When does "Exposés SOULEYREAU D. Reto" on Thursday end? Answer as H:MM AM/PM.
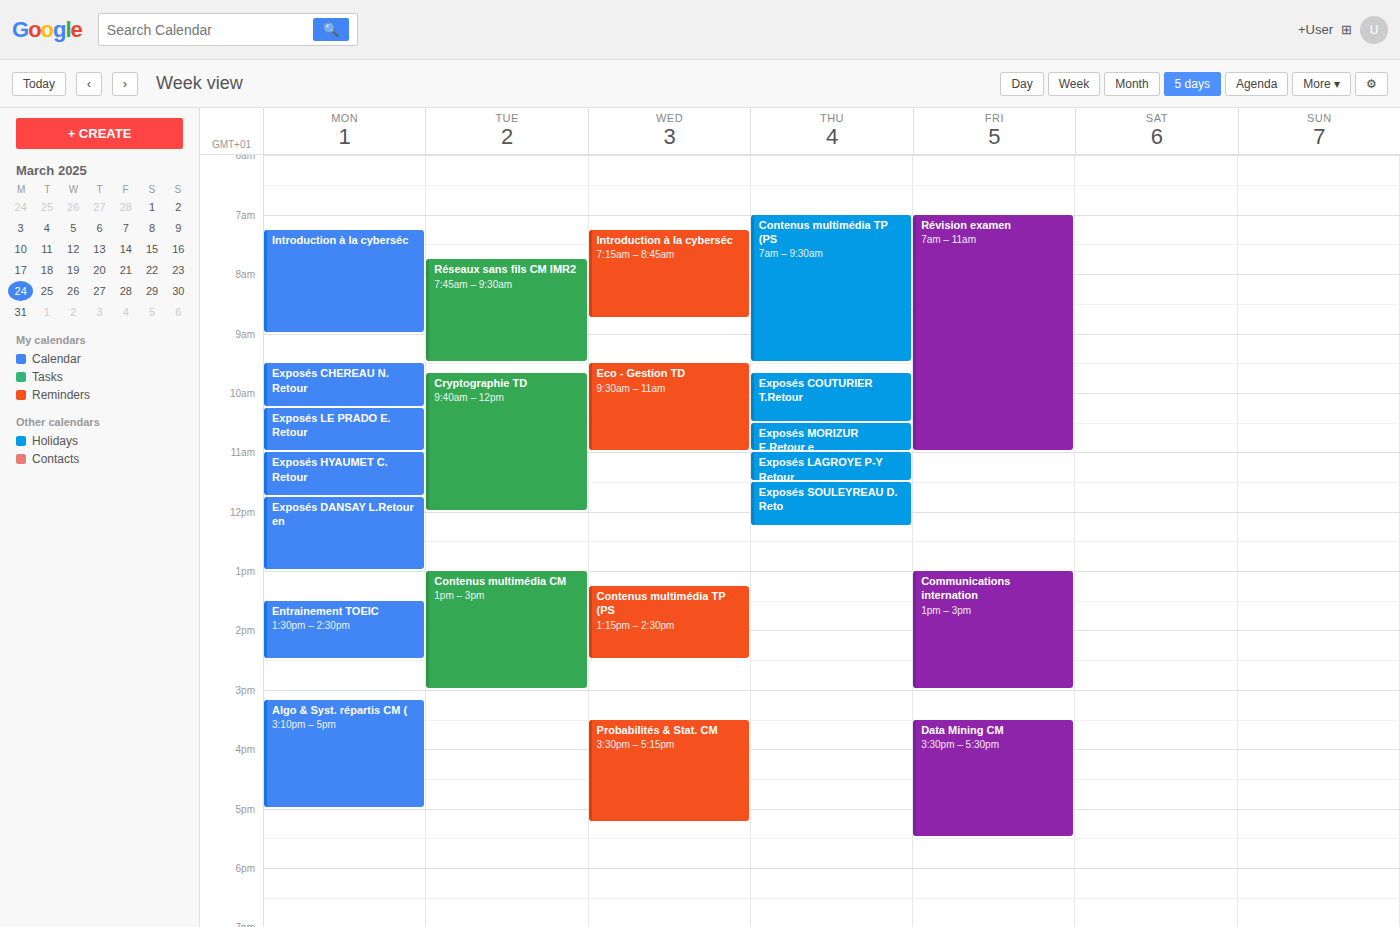
12:15 PM